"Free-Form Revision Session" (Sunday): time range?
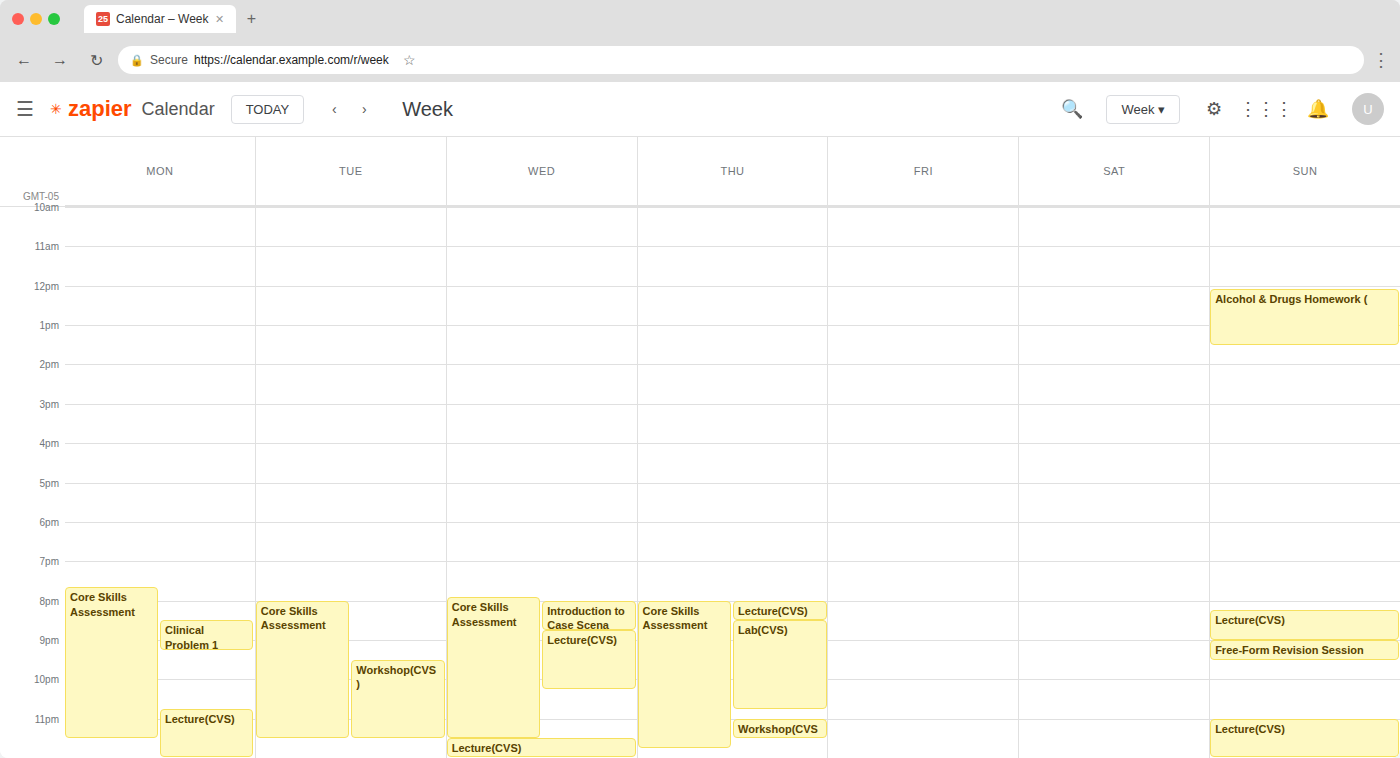
9:00 PM to 9:30 PM